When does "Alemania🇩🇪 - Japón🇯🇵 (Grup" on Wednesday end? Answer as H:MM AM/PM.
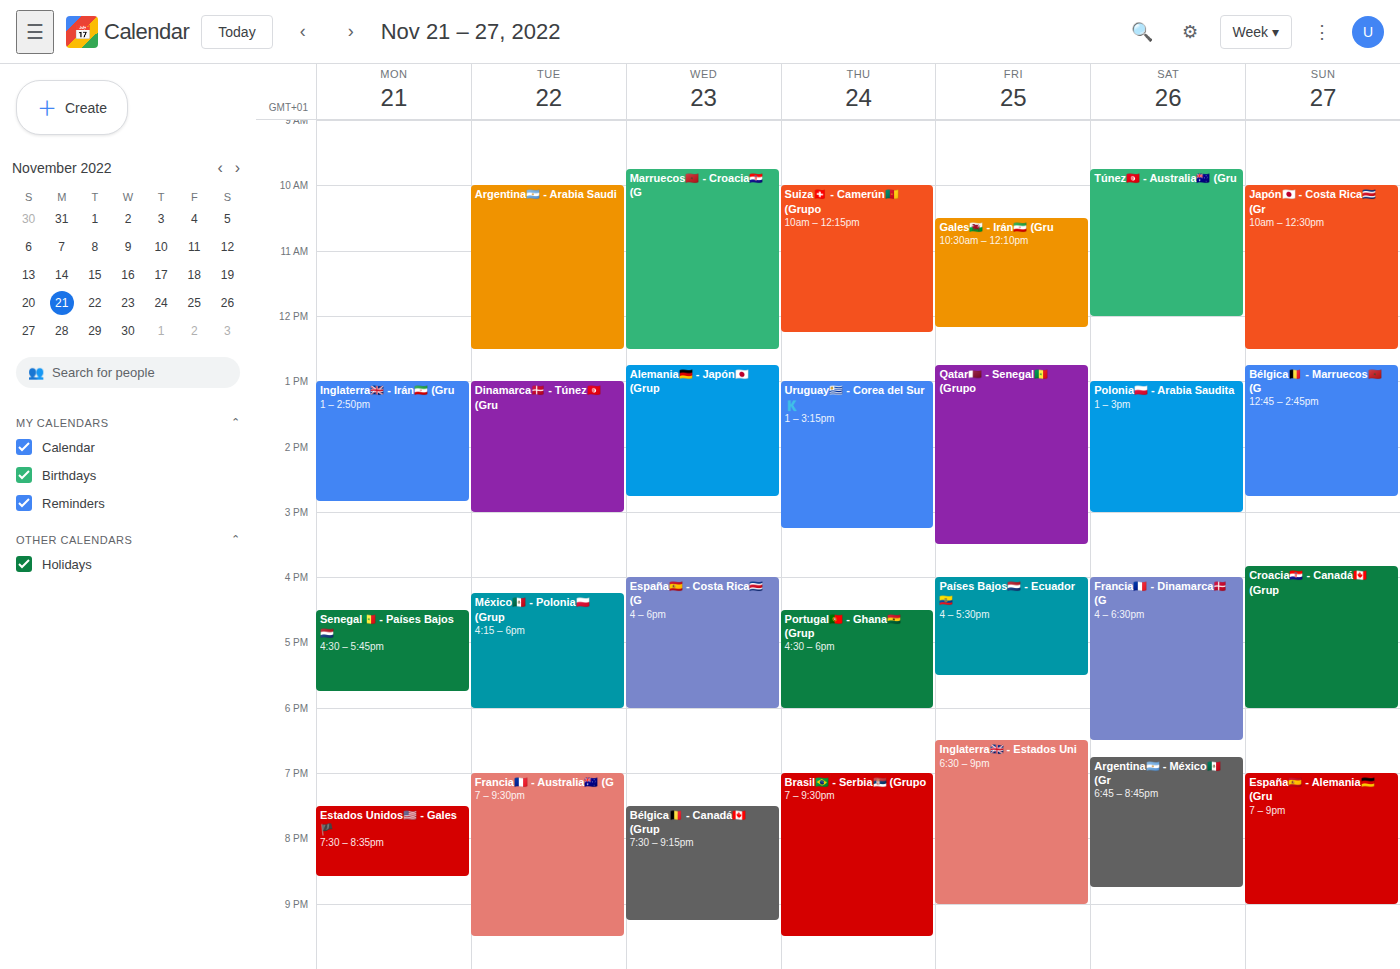
2:45 PM